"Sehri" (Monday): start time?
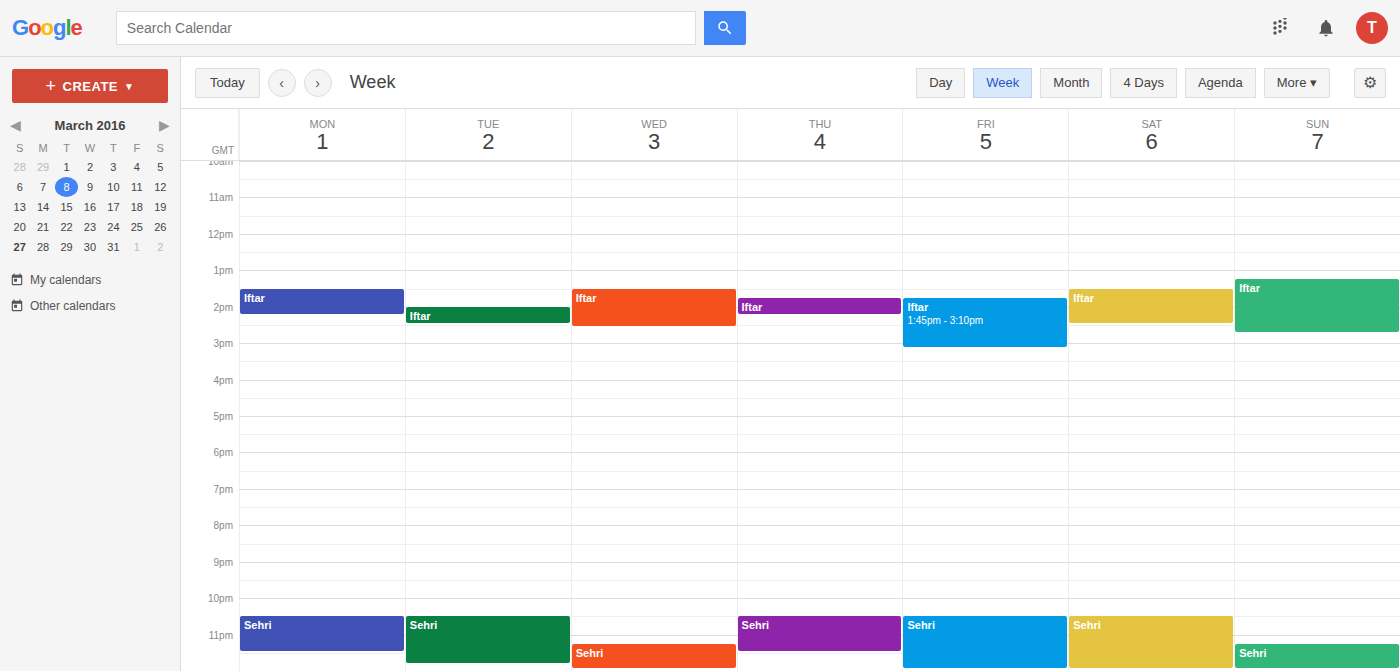
10:30 PM